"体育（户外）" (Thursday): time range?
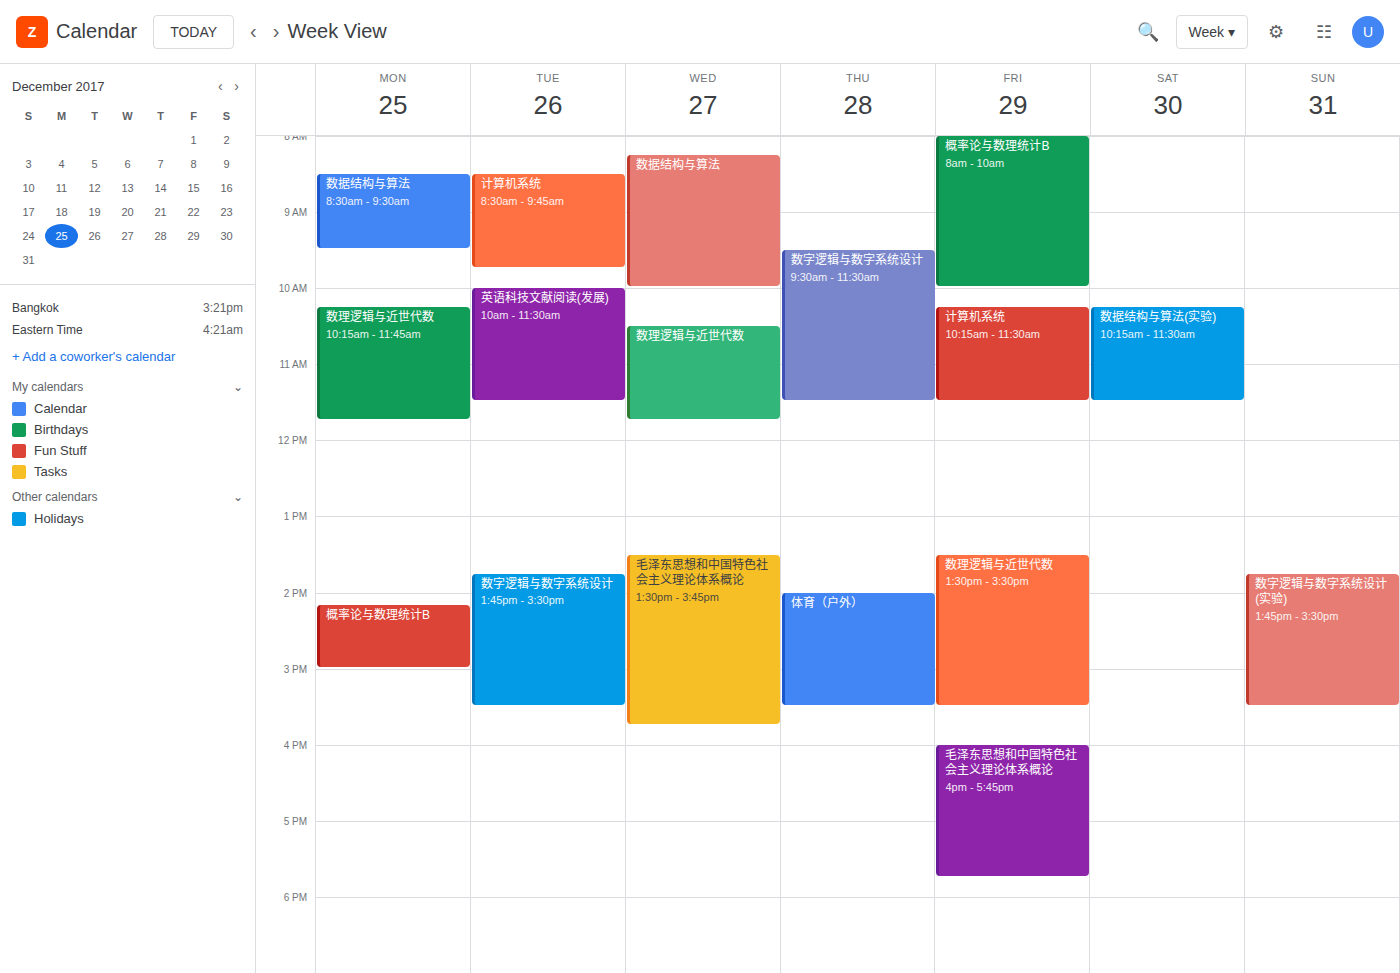
2:00 PM to 3:30 PM